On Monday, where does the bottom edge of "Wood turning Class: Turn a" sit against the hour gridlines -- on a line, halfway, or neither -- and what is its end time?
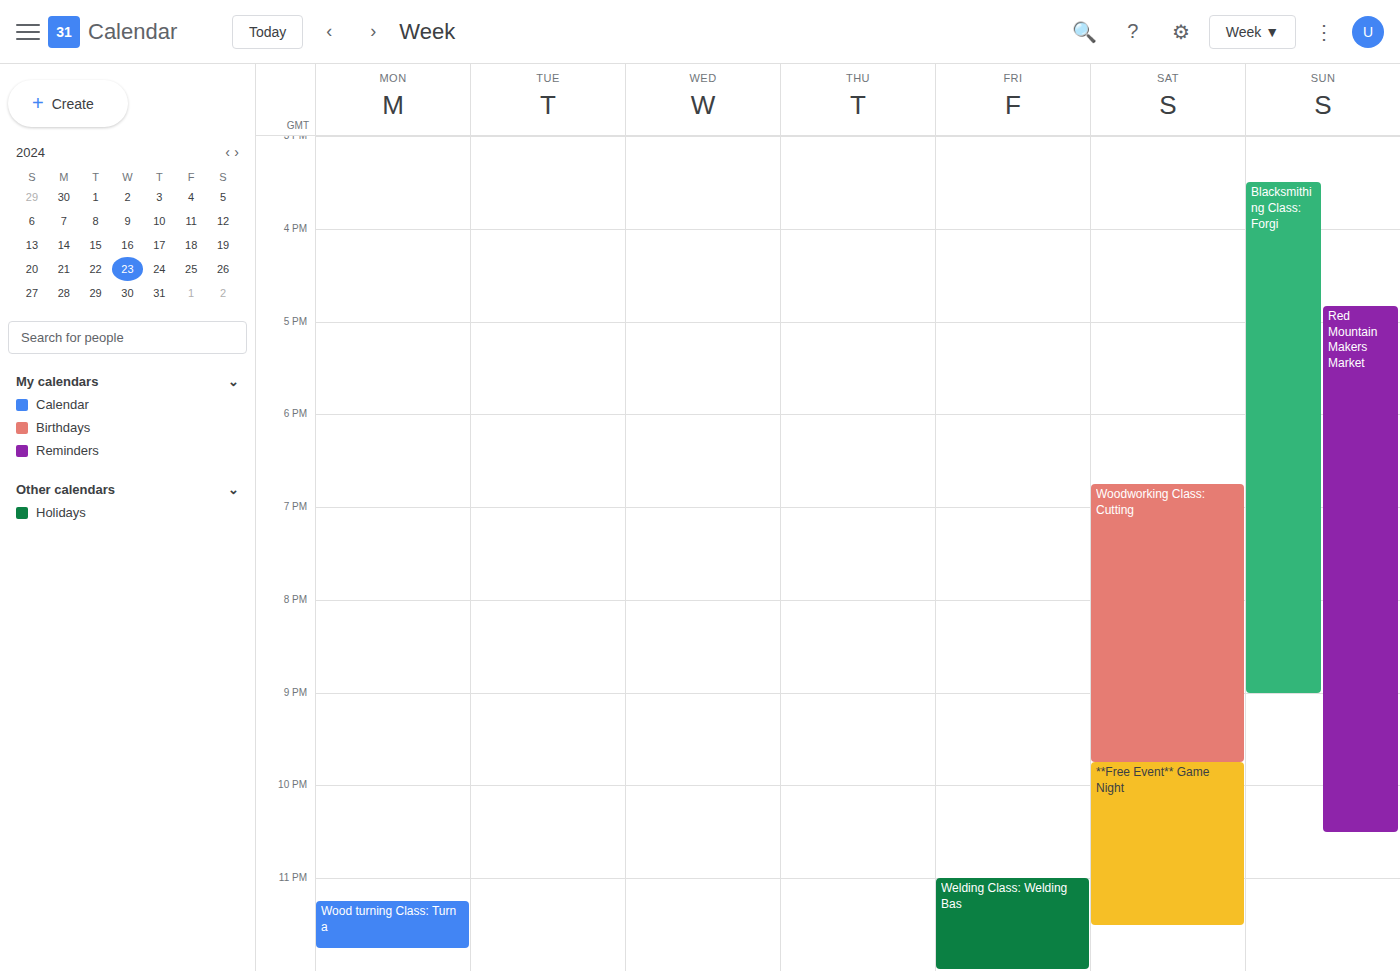
11:45 PM -- neither: three quarters of the way from the 11 PM line to the 12 AM line.